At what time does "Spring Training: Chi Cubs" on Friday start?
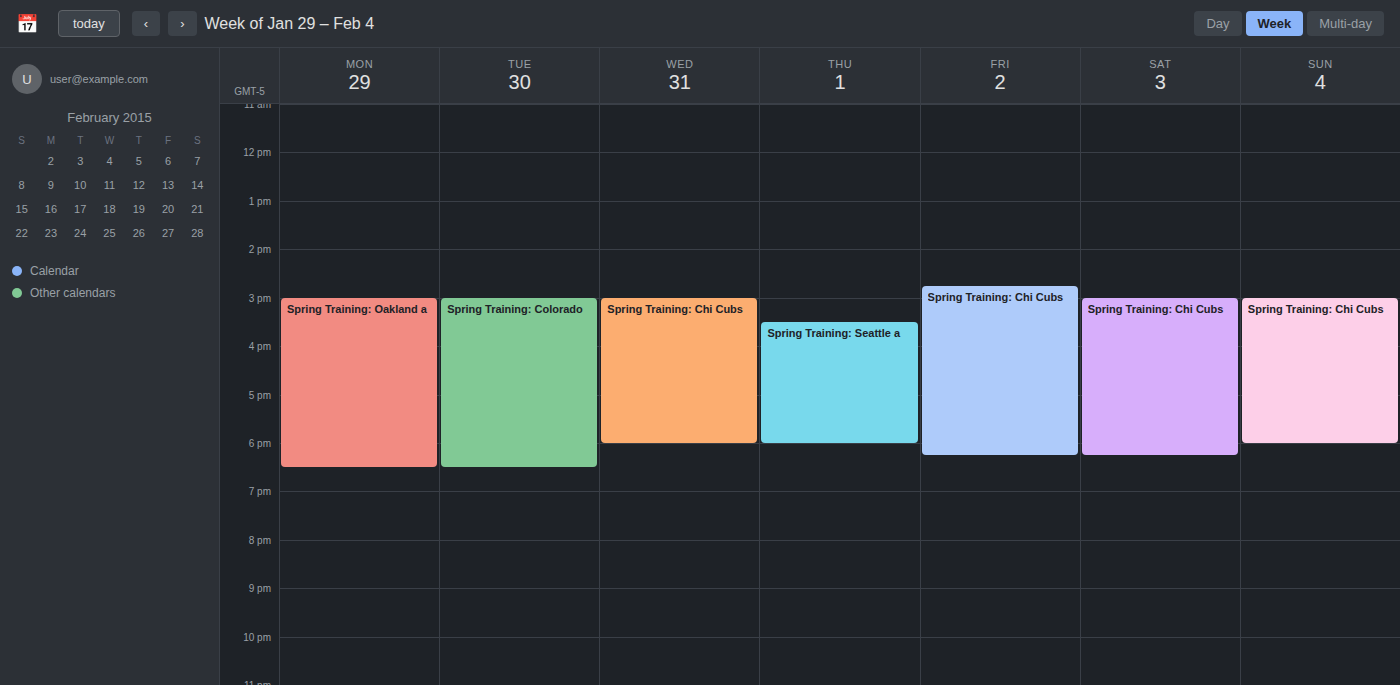
2:45 PM